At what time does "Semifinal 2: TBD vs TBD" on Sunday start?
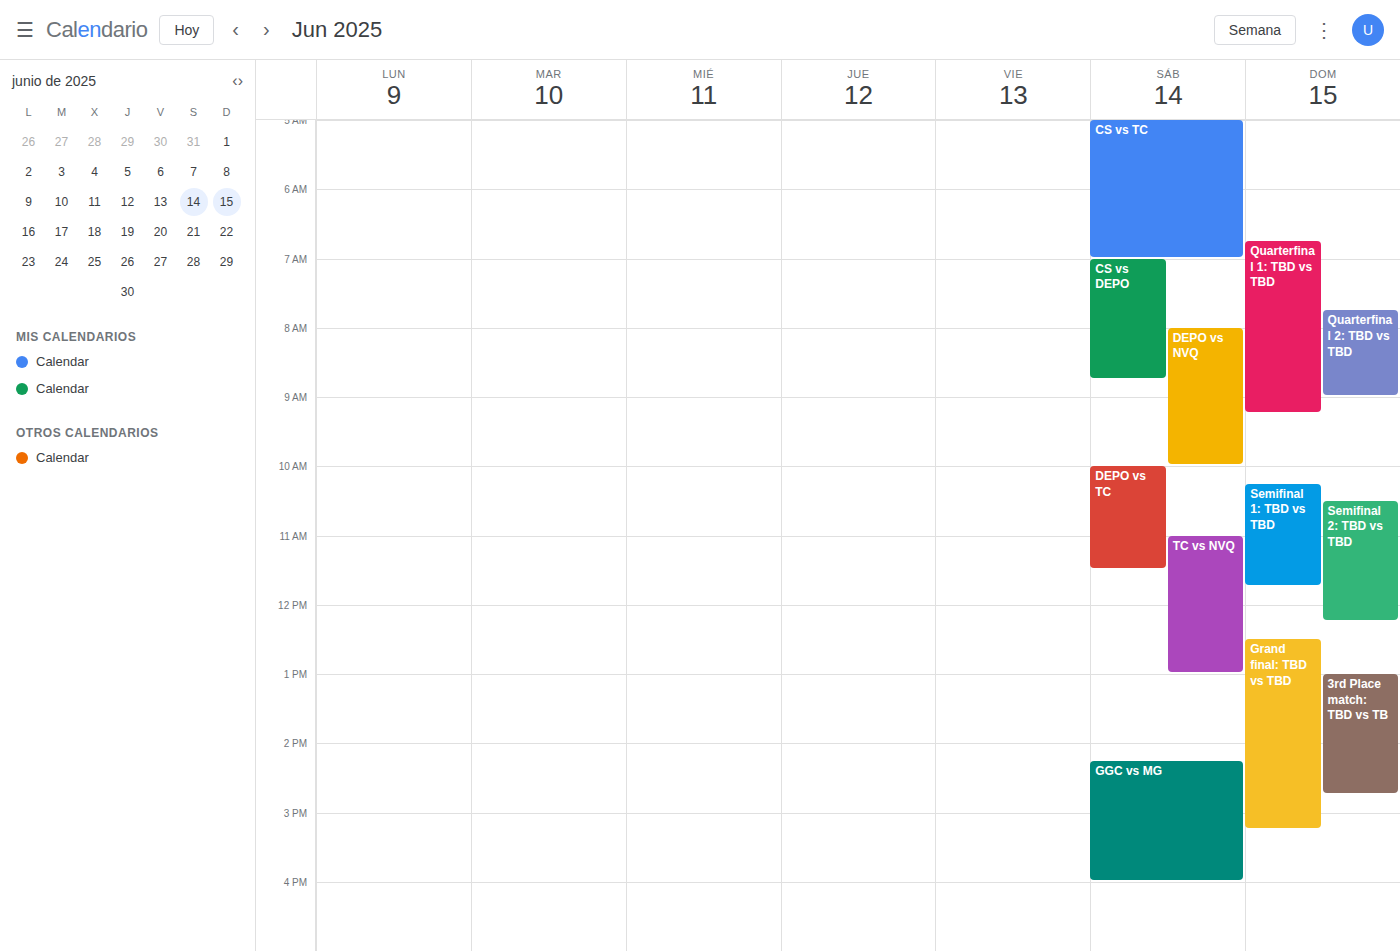
10:30